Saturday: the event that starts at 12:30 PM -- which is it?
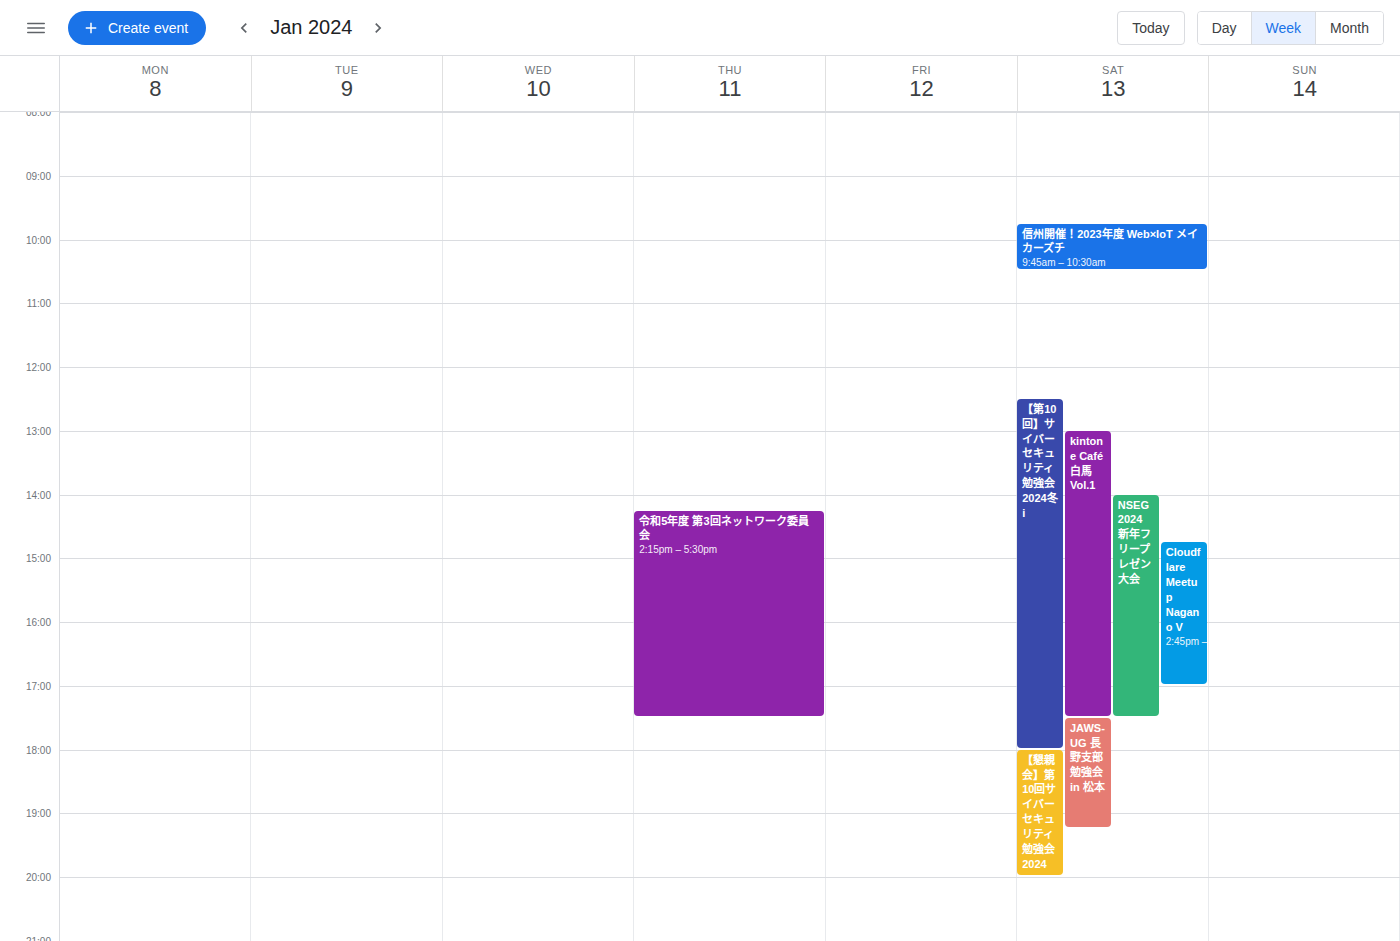
"【第10回】サイバーセキュリティ勉強会2024冬 i"